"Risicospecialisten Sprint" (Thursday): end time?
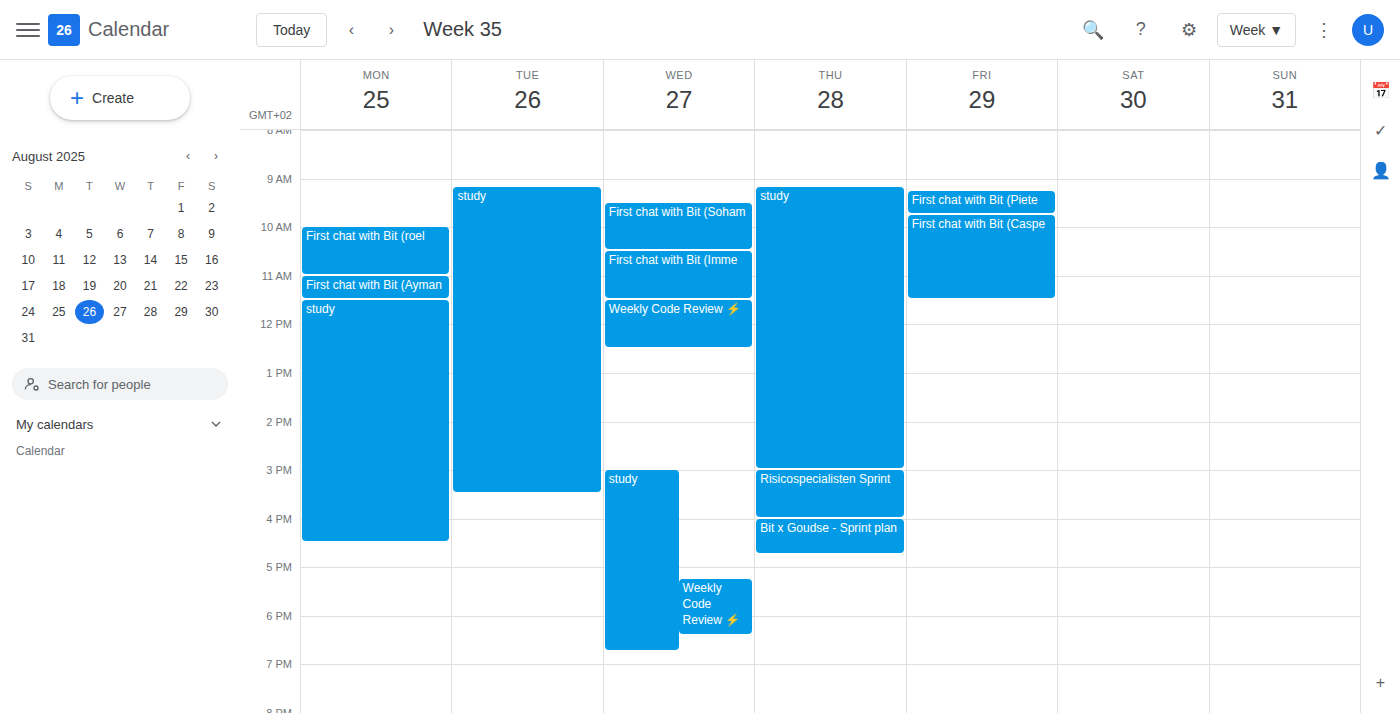
16:00